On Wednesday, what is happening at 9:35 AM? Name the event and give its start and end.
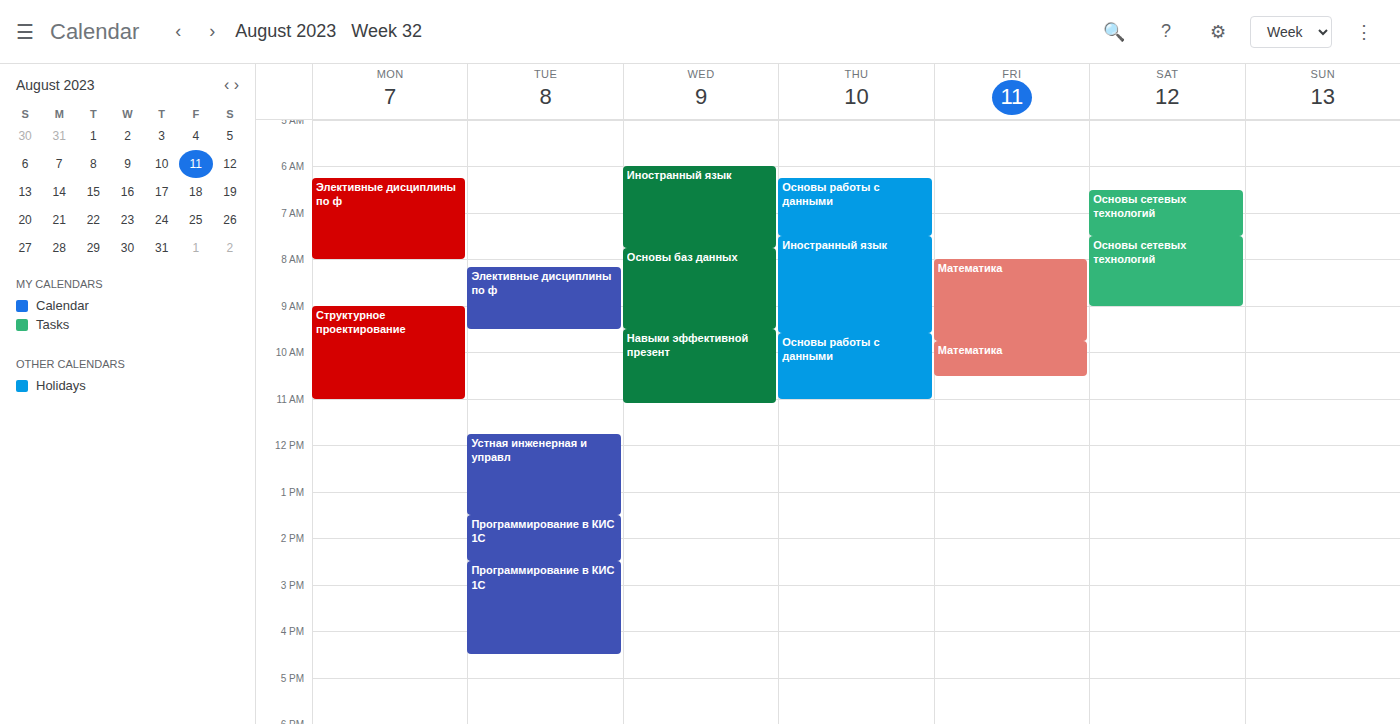
"Навыки эффективной презент", 9:30 AM to 11:05 AM